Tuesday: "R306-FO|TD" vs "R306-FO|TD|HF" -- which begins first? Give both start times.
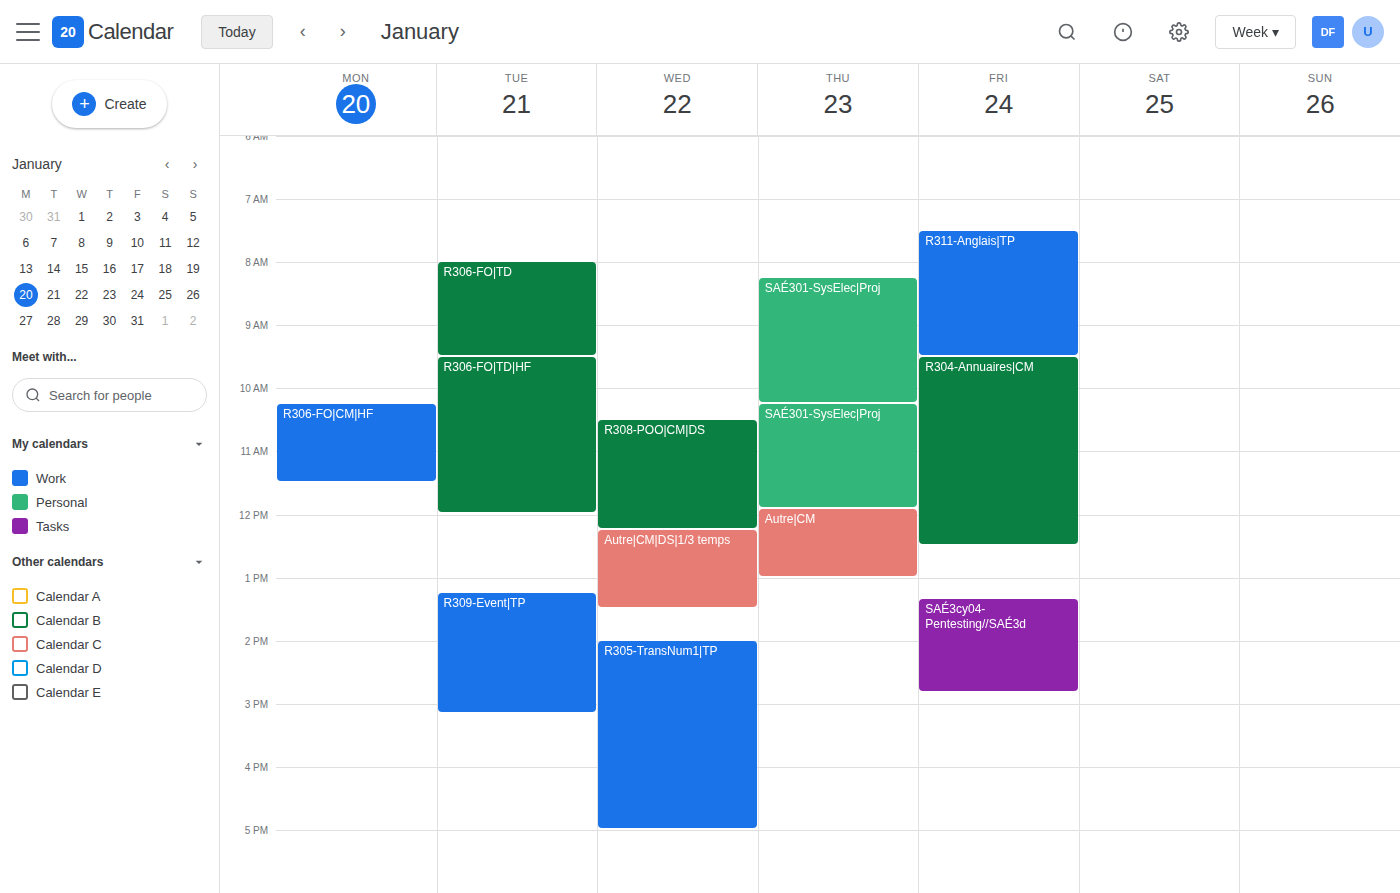
"R306-FO|TD" 8:00 AM; "R306-FO|TD|HF" 9:30 AM.